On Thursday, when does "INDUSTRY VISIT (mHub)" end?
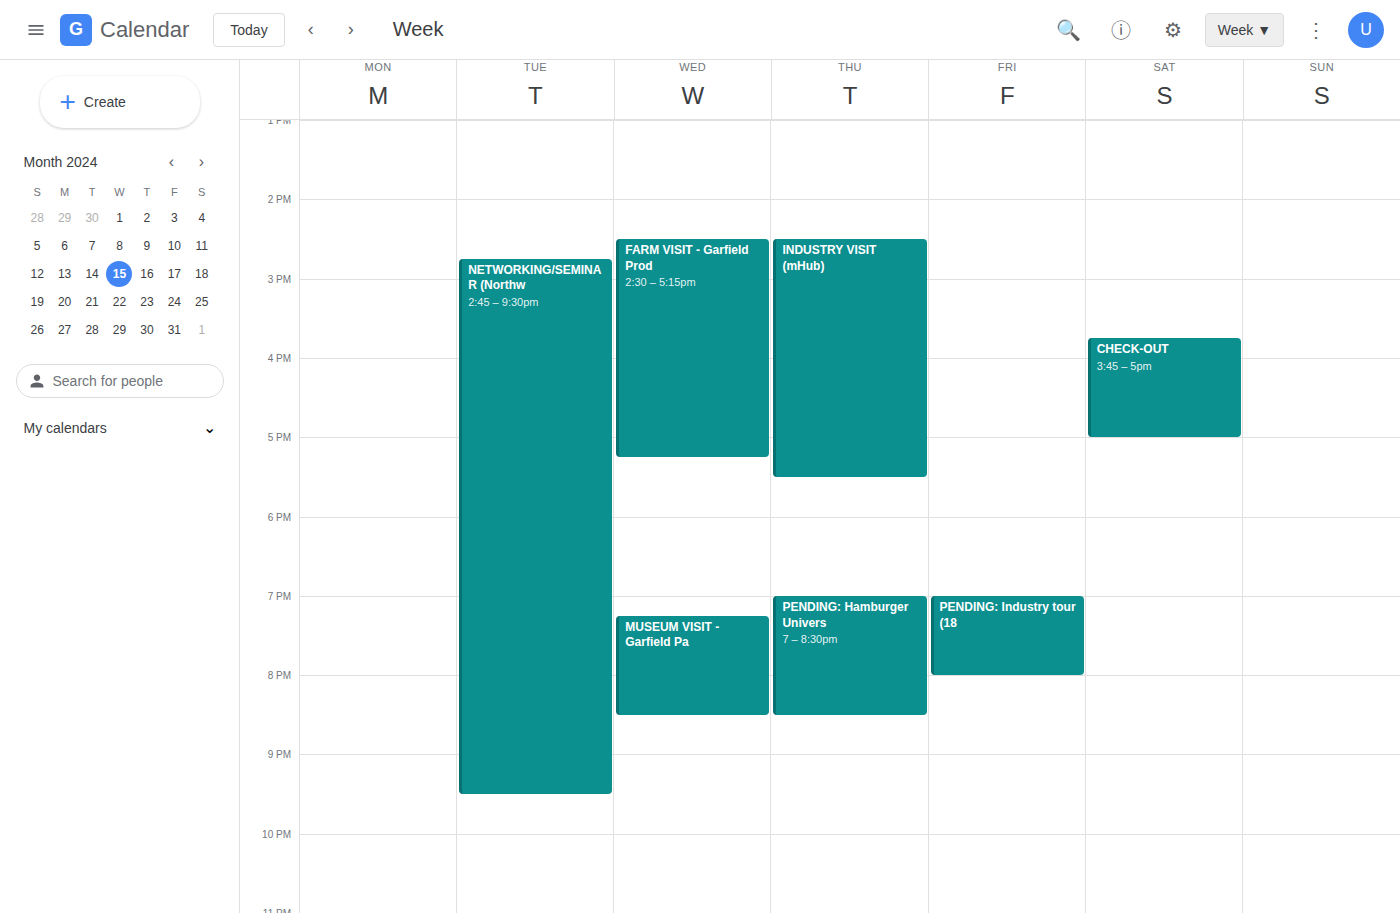
17:30